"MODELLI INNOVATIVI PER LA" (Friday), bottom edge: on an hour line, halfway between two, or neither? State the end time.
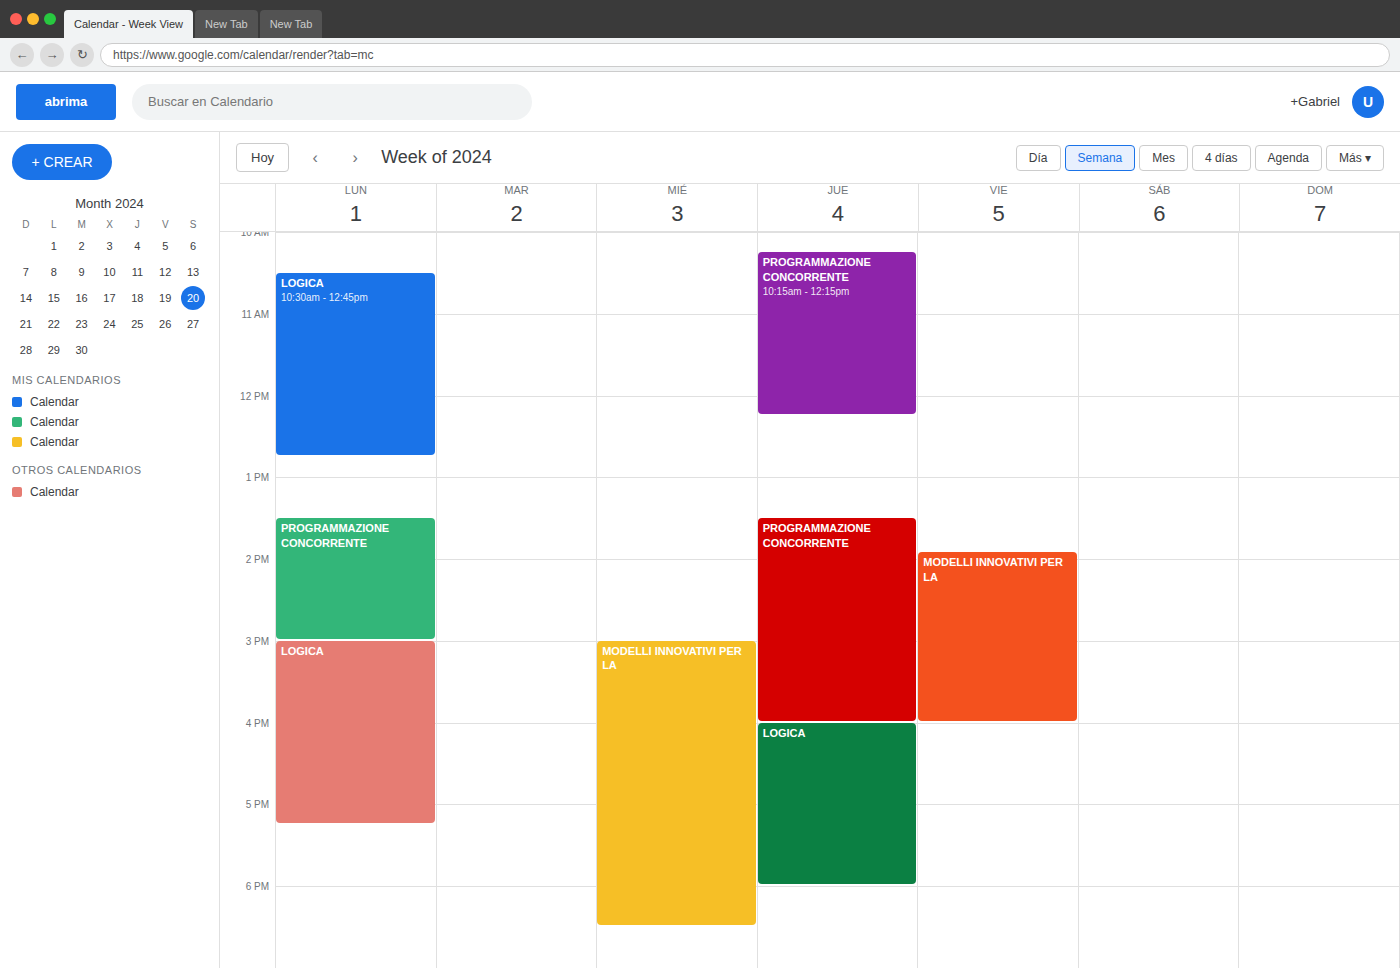
4:00 PM -- exactly on the 4 PM line.